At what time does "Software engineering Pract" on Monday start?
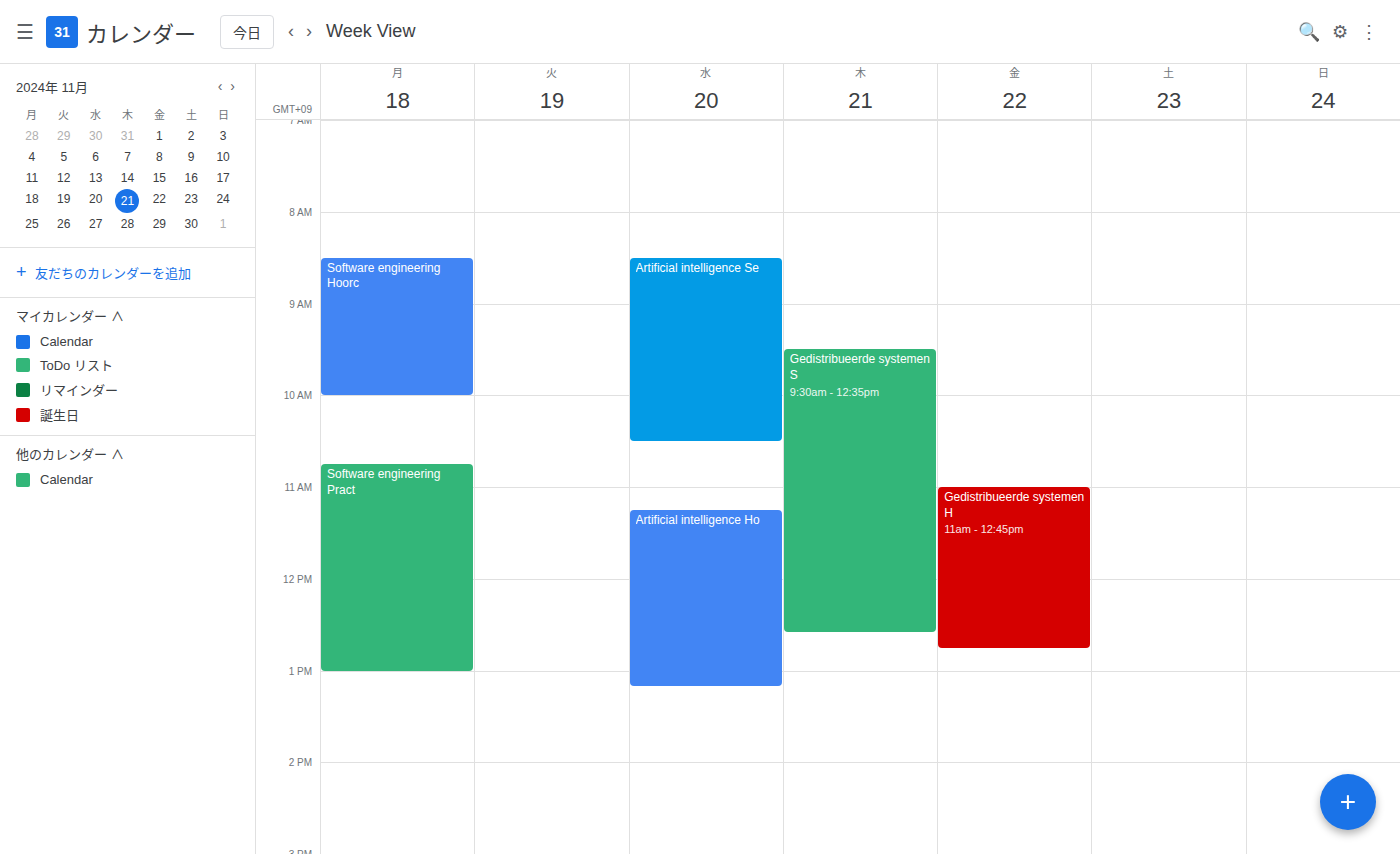
10:45 AM